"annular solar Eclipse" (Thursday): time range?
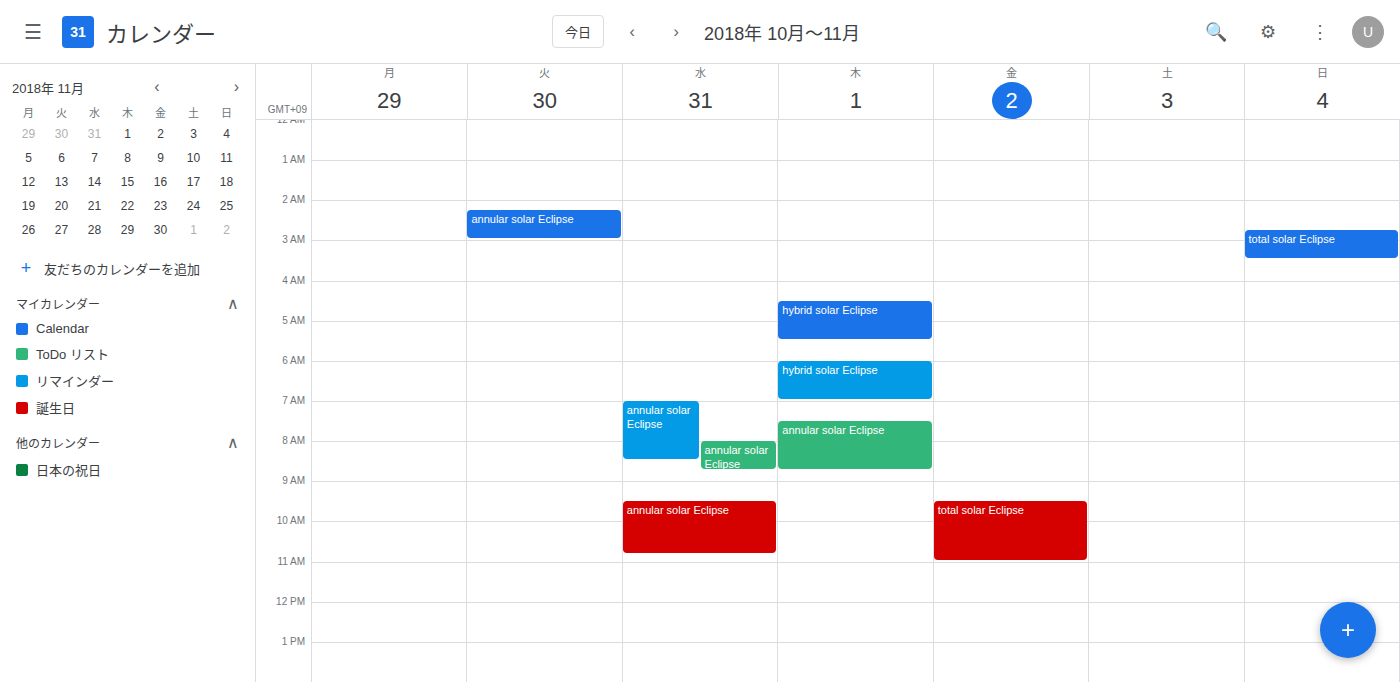
7:30 AM to 8:45 AM